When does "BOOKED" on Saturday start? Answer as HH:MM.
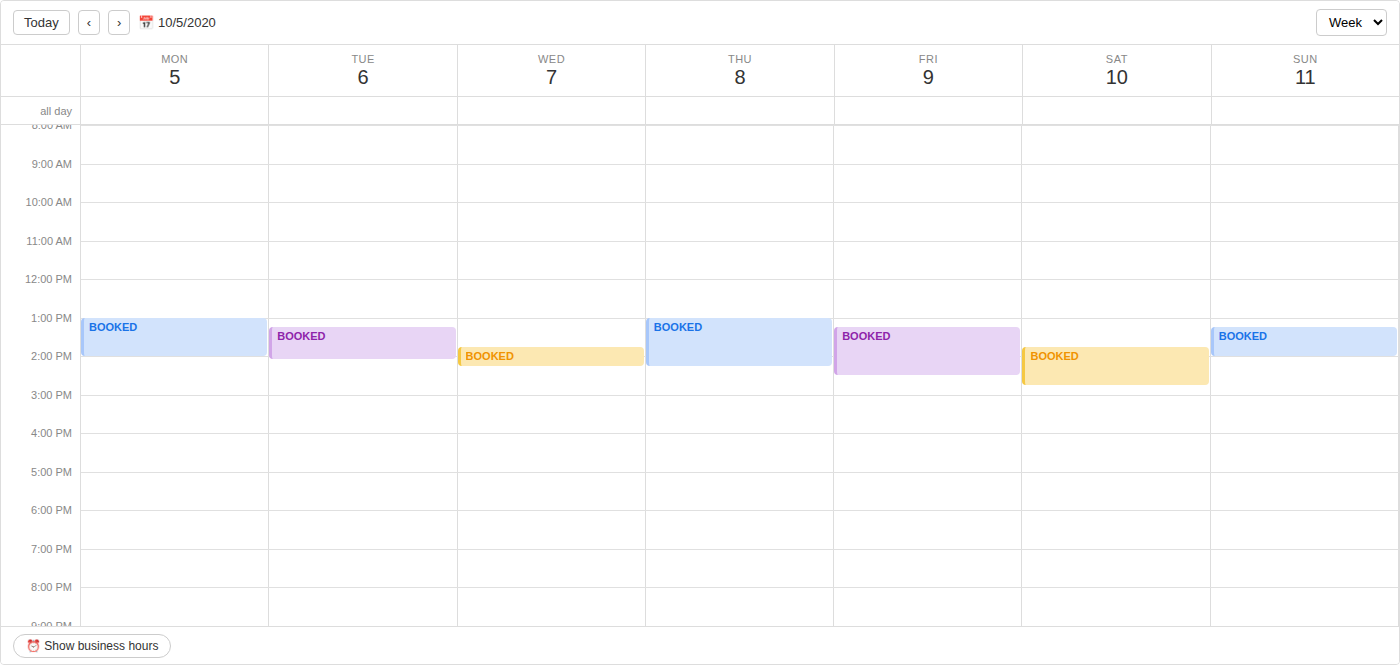
13:45